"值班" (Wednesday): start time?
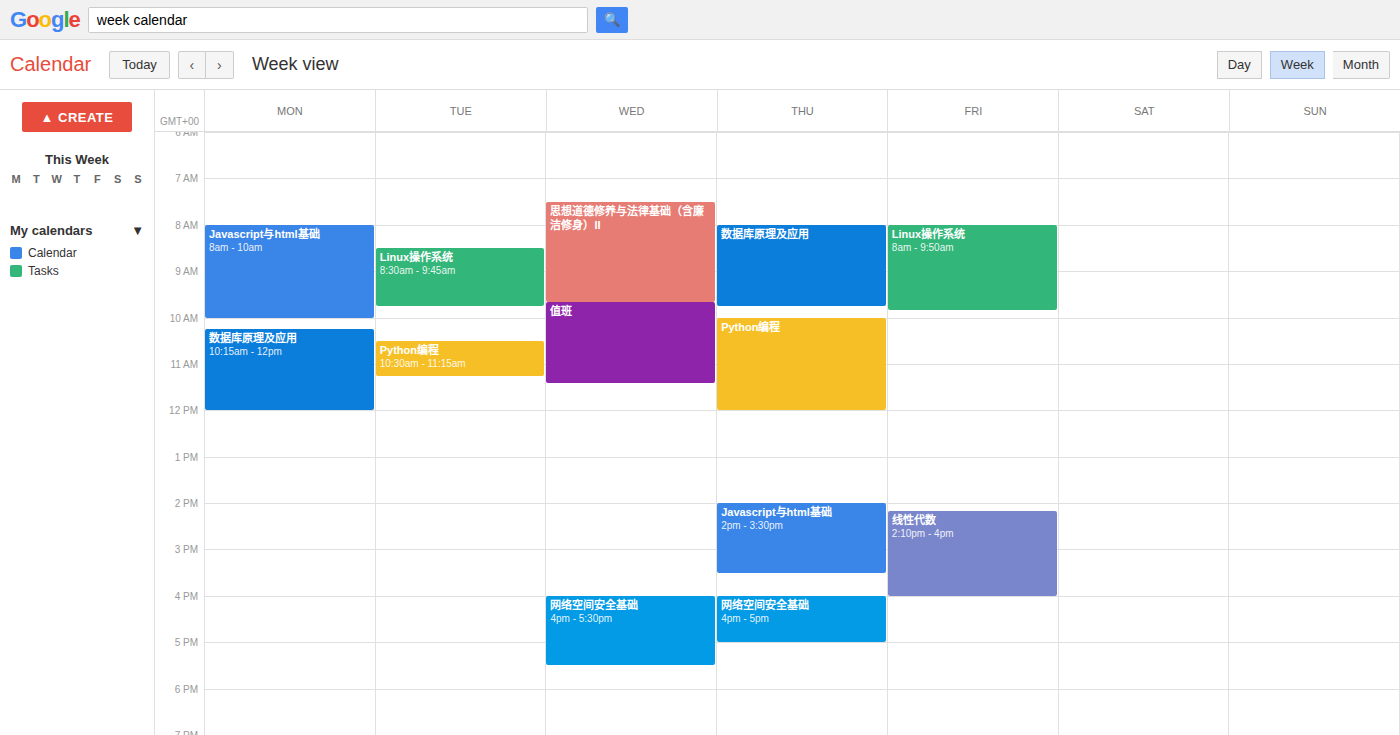
09:40